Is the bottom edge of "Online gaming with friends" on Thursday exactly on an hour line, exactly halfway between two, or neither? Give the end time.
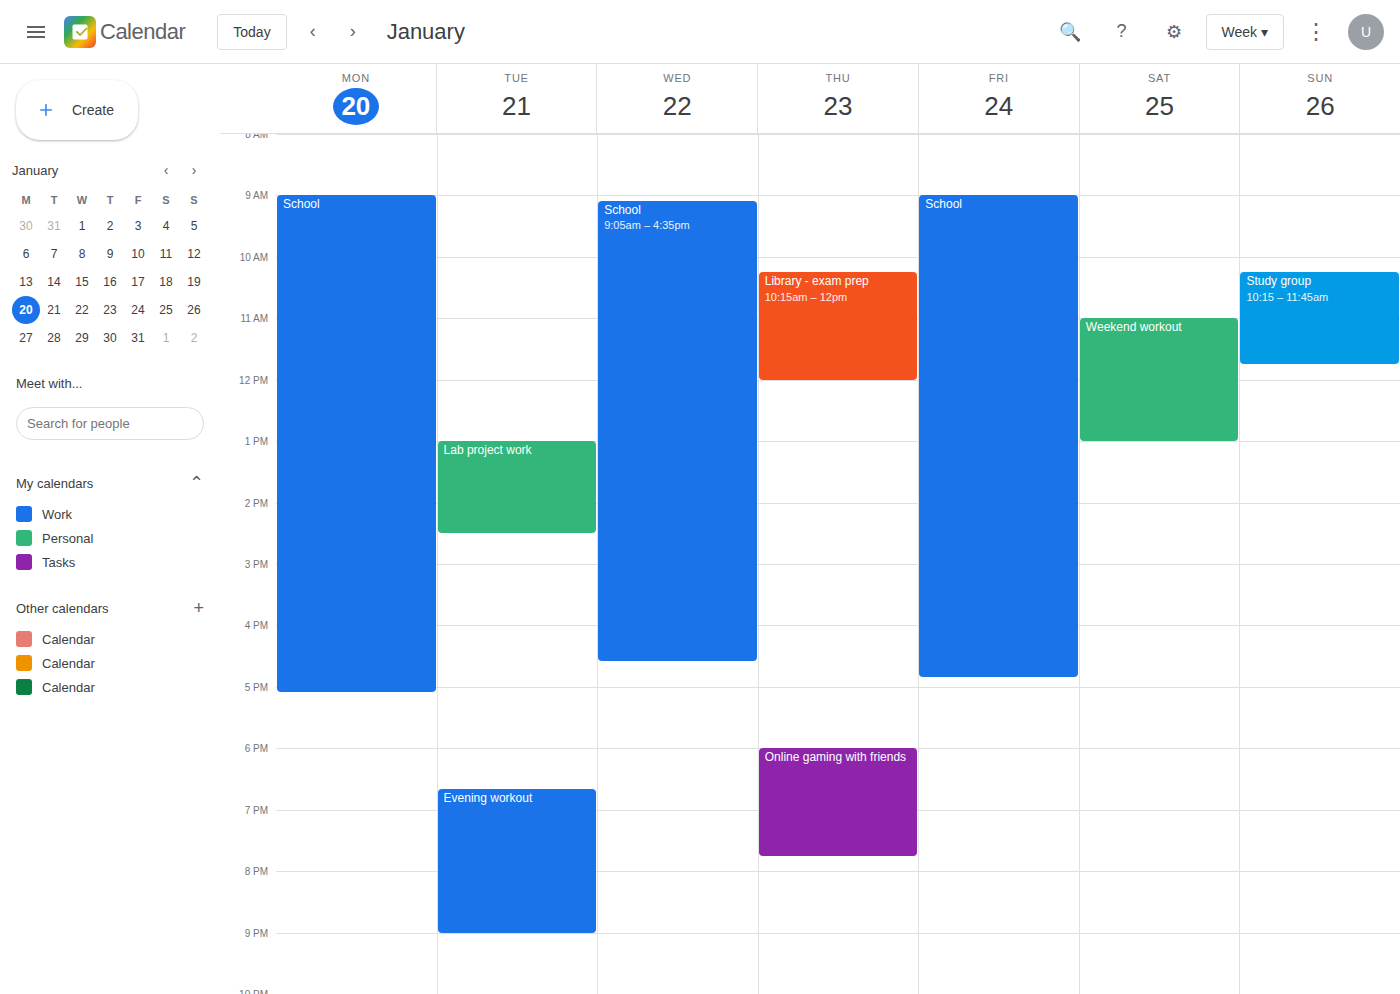
7:45 PM -- neither: three quarters of the way from the 7 PM line to the 8 PM line.